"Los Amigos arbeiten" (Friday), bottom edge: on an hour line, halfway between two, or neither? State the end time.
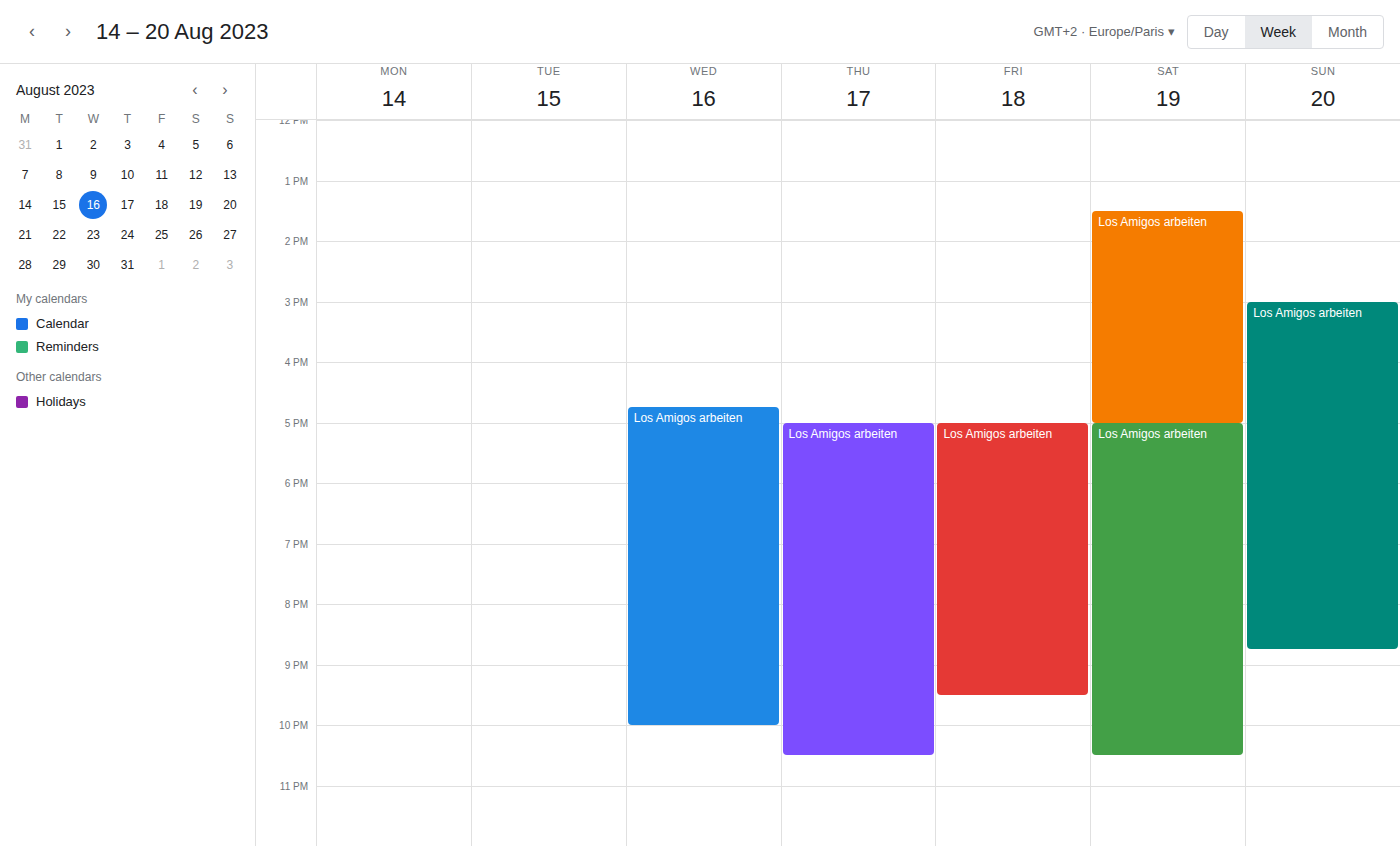
9:30 PM -- halfway between the 9 PM and 10 PM lines.